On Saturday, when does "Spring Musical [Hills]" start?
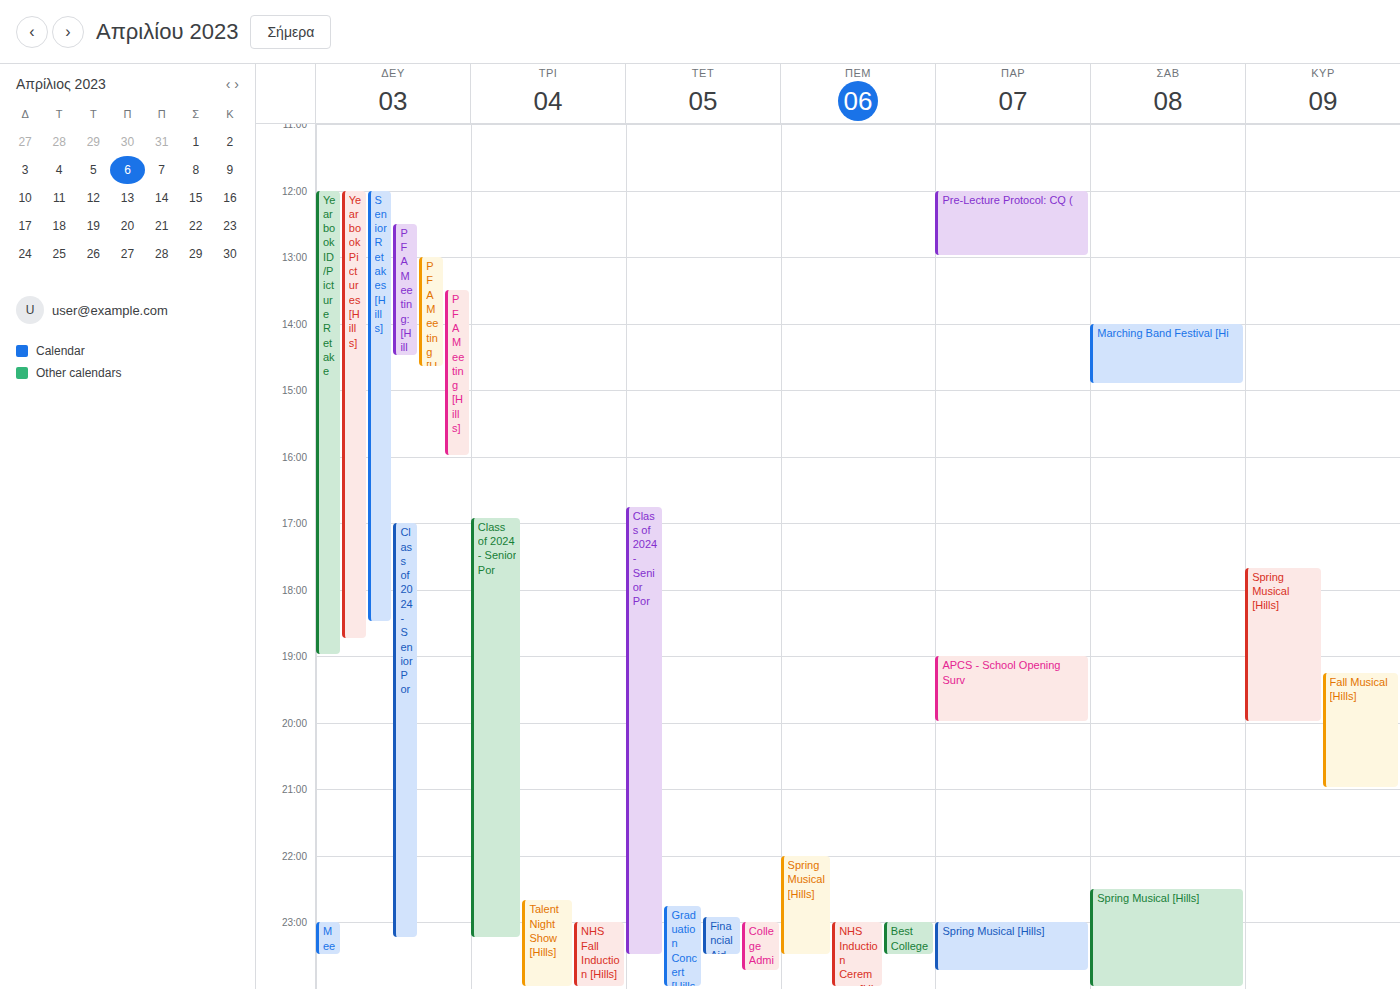
10:30 PM